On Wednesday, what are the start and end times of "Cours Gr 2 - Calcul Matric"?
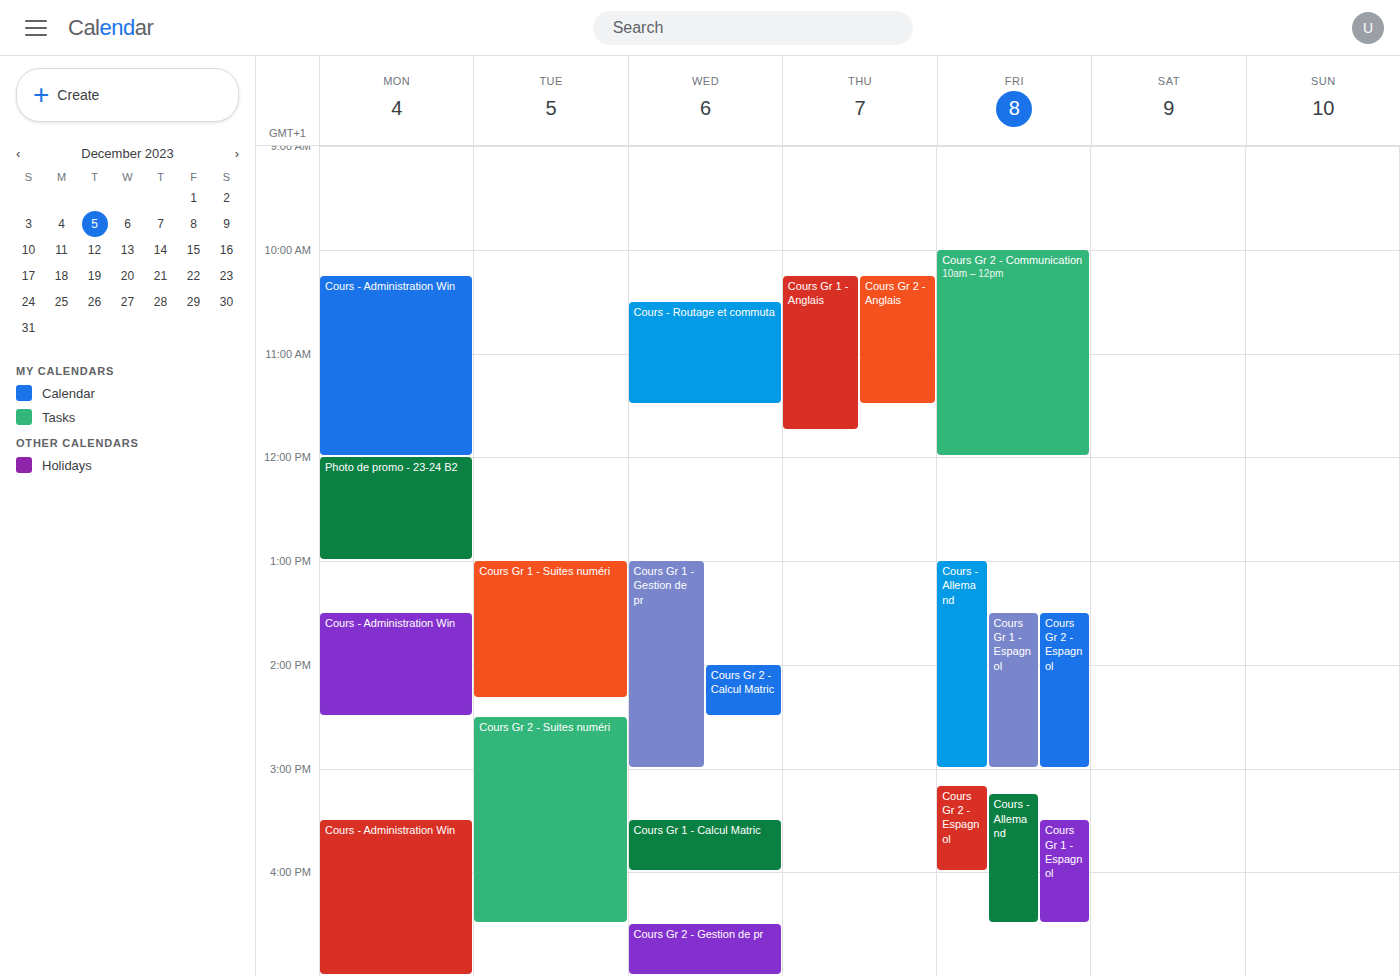
2:00 PM to 2:30 PM